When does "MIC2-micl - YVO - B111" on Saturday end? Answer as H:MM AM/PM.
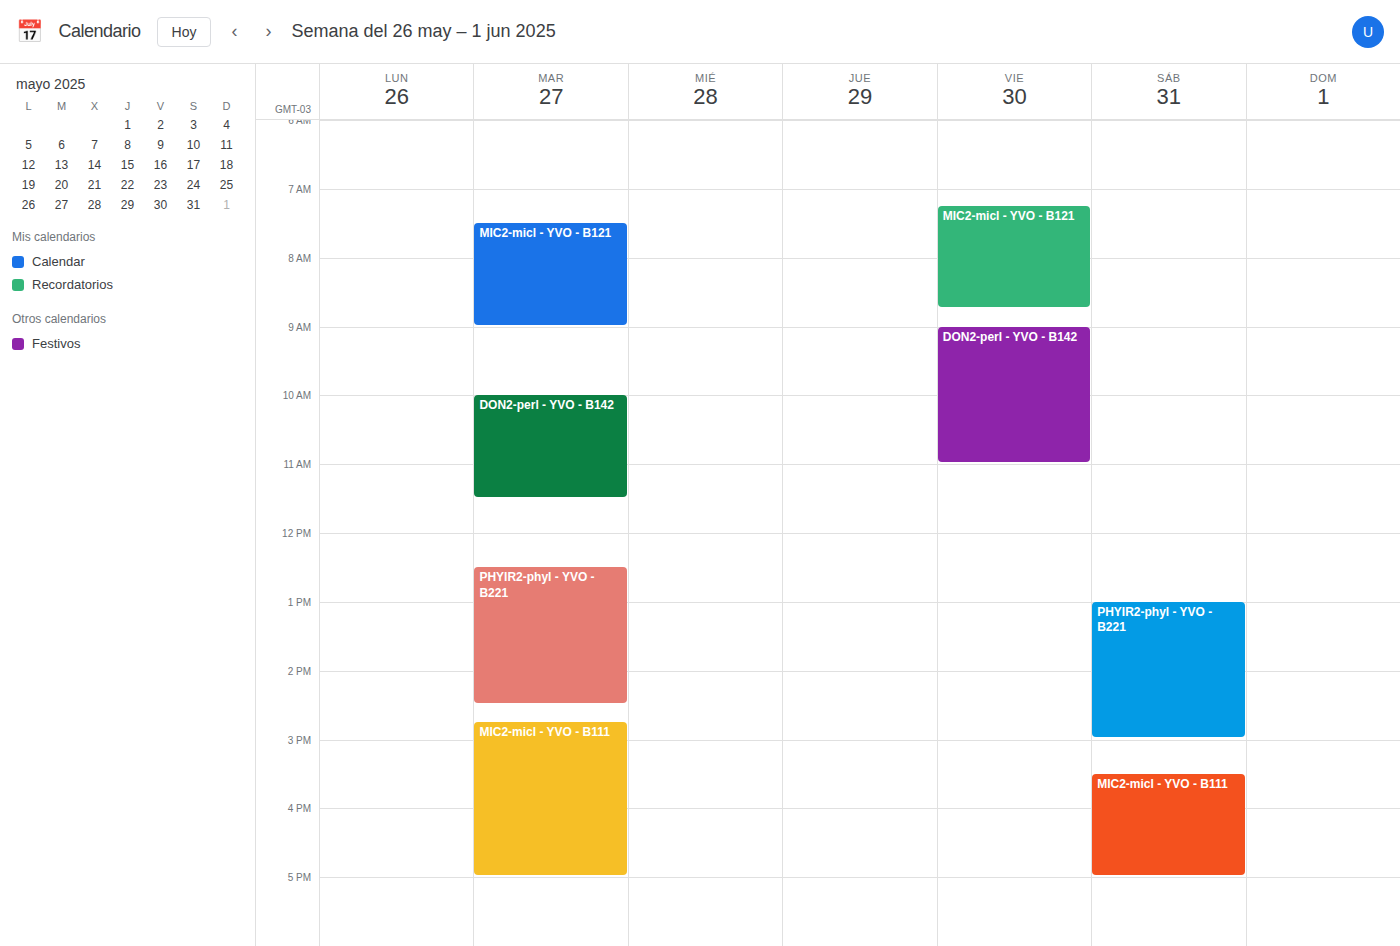
5:00 PM